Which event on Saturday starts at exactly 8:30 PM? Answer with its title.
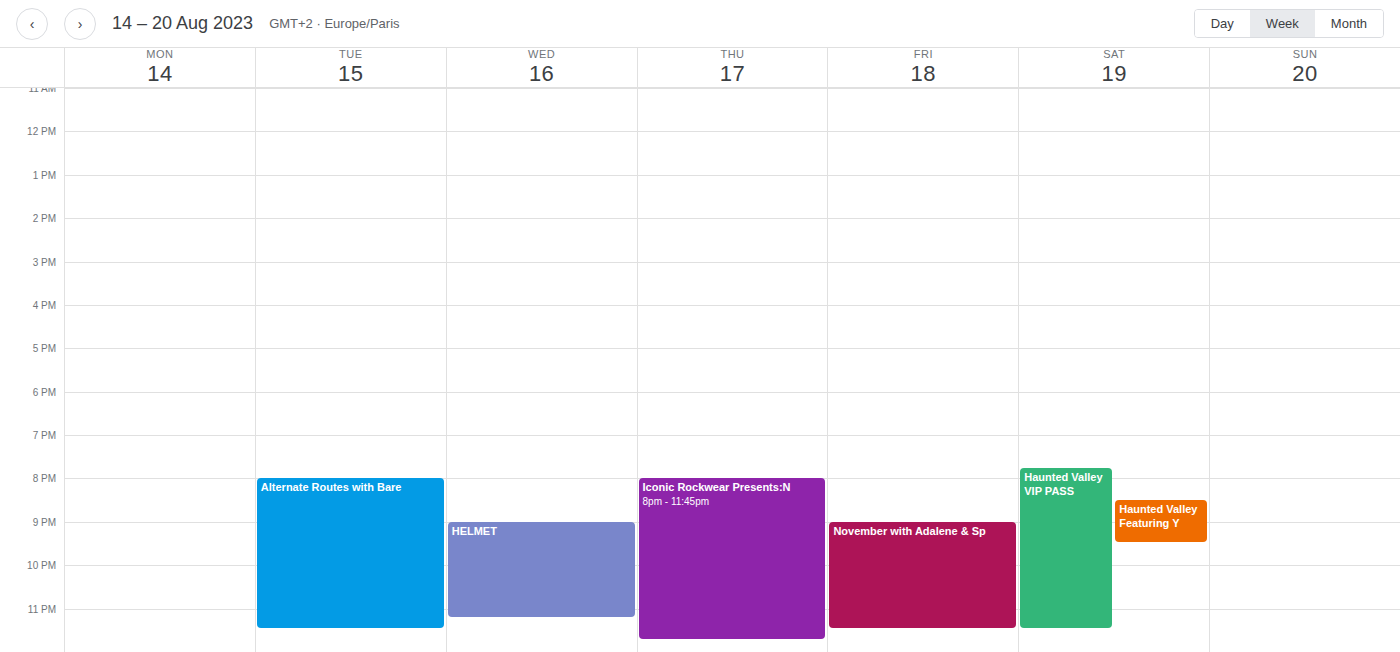
"Haunted Valley Featuring Y"